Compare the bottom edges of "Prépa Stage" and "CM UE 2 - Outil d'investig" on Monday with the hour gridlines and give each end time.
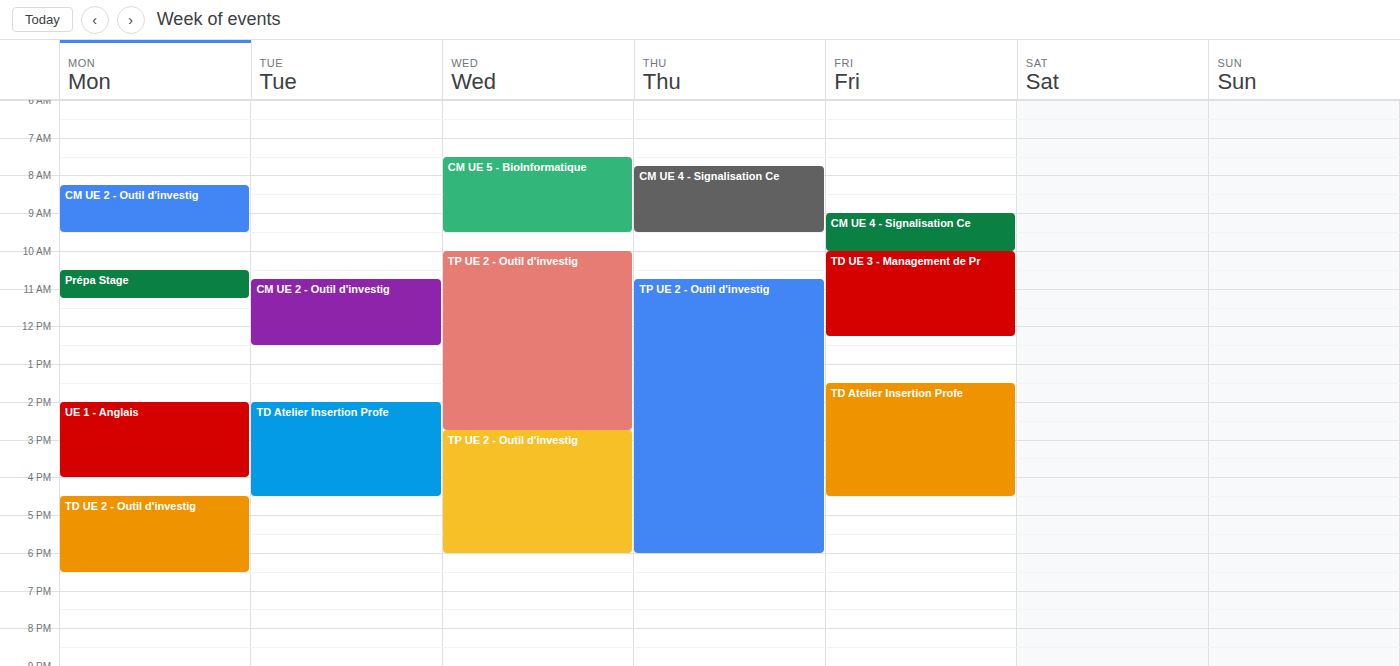
"Prépa Stage": 11:15 AM, neither: a quarter of the way from the 11 AM line to the 12 PM line. "CM UE 2 - Outil d'investig": 9:30 AM, halfway between the 9 AM and 10 AM lines.